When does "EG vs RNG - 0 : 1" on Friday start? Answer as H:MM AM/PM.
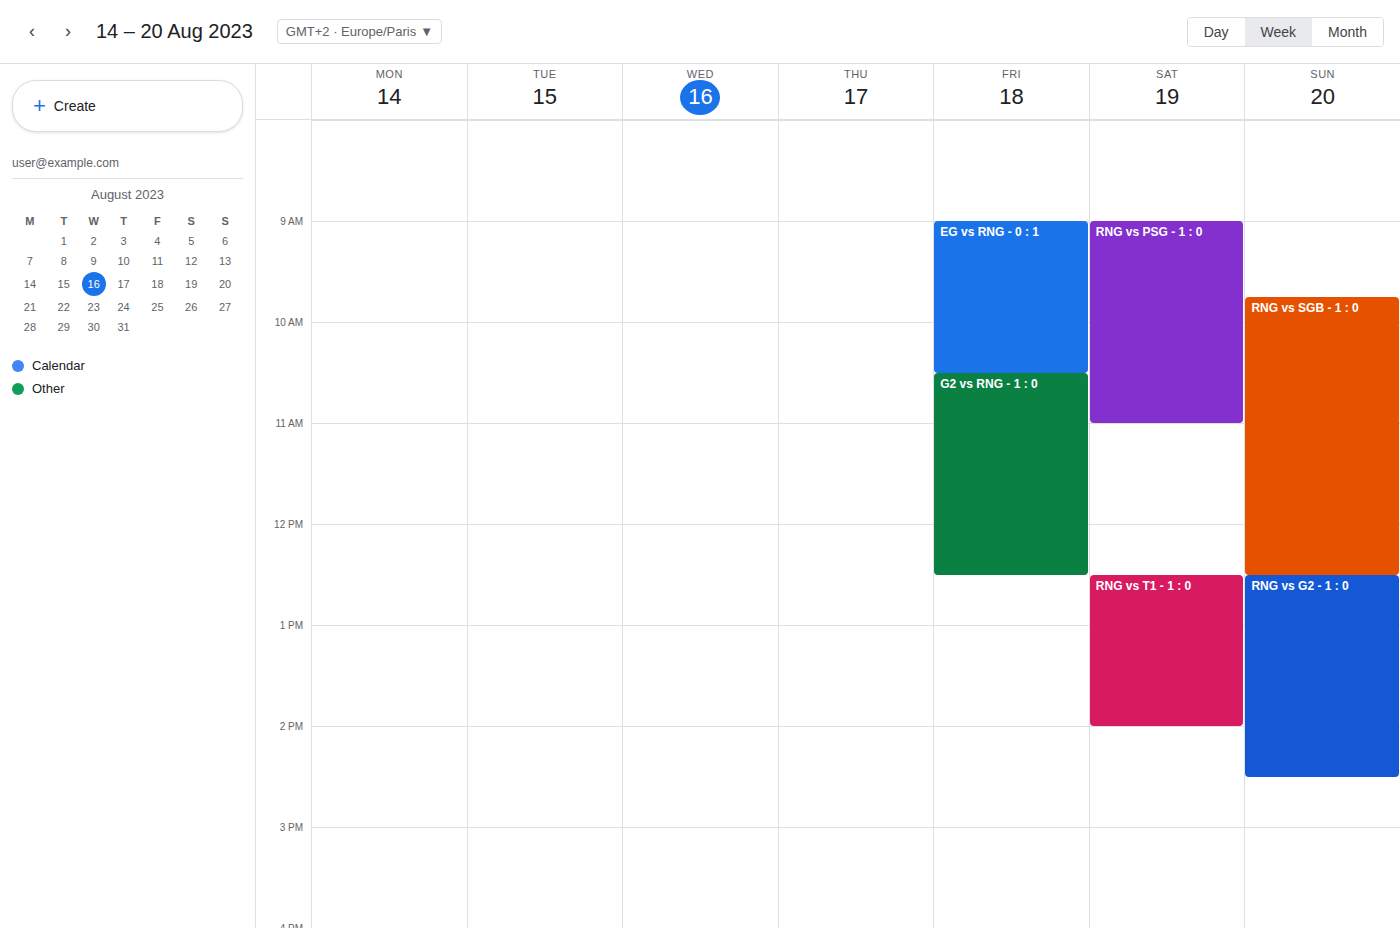
9:00 AM